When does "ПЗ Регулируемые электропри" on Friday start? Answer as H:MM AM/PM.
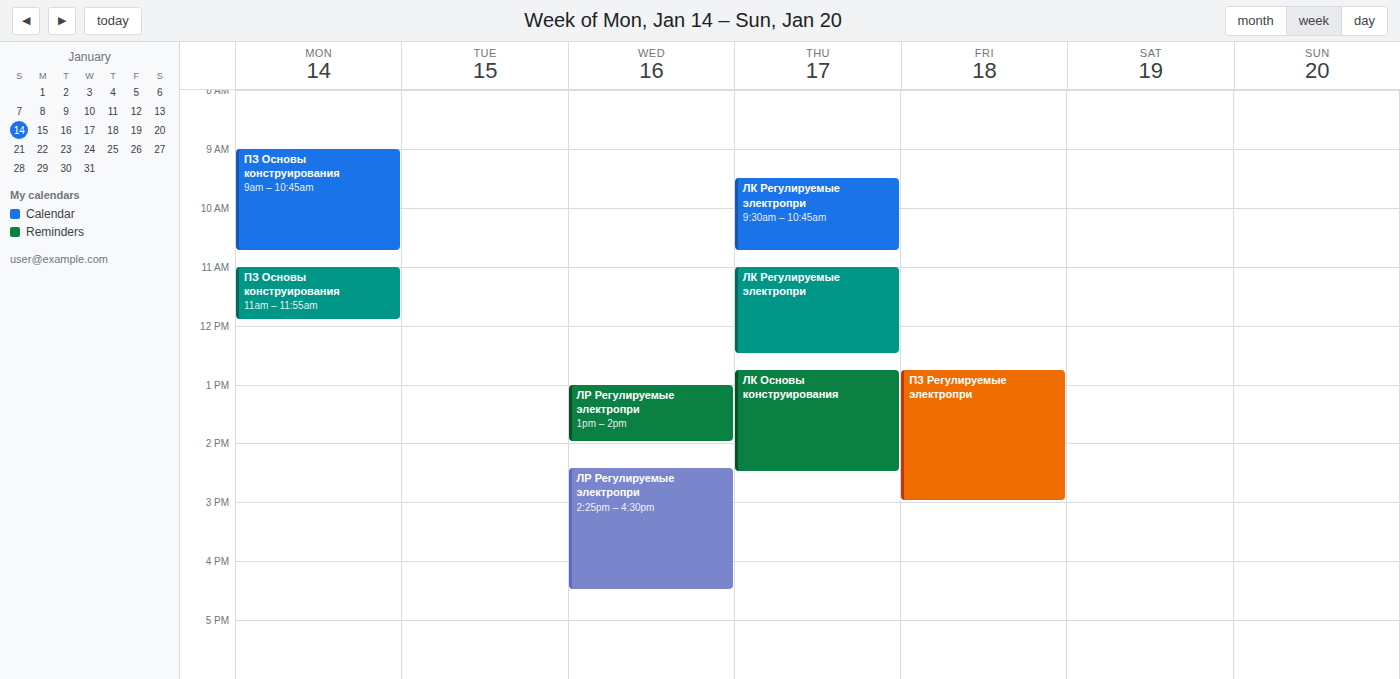
12:45 PM